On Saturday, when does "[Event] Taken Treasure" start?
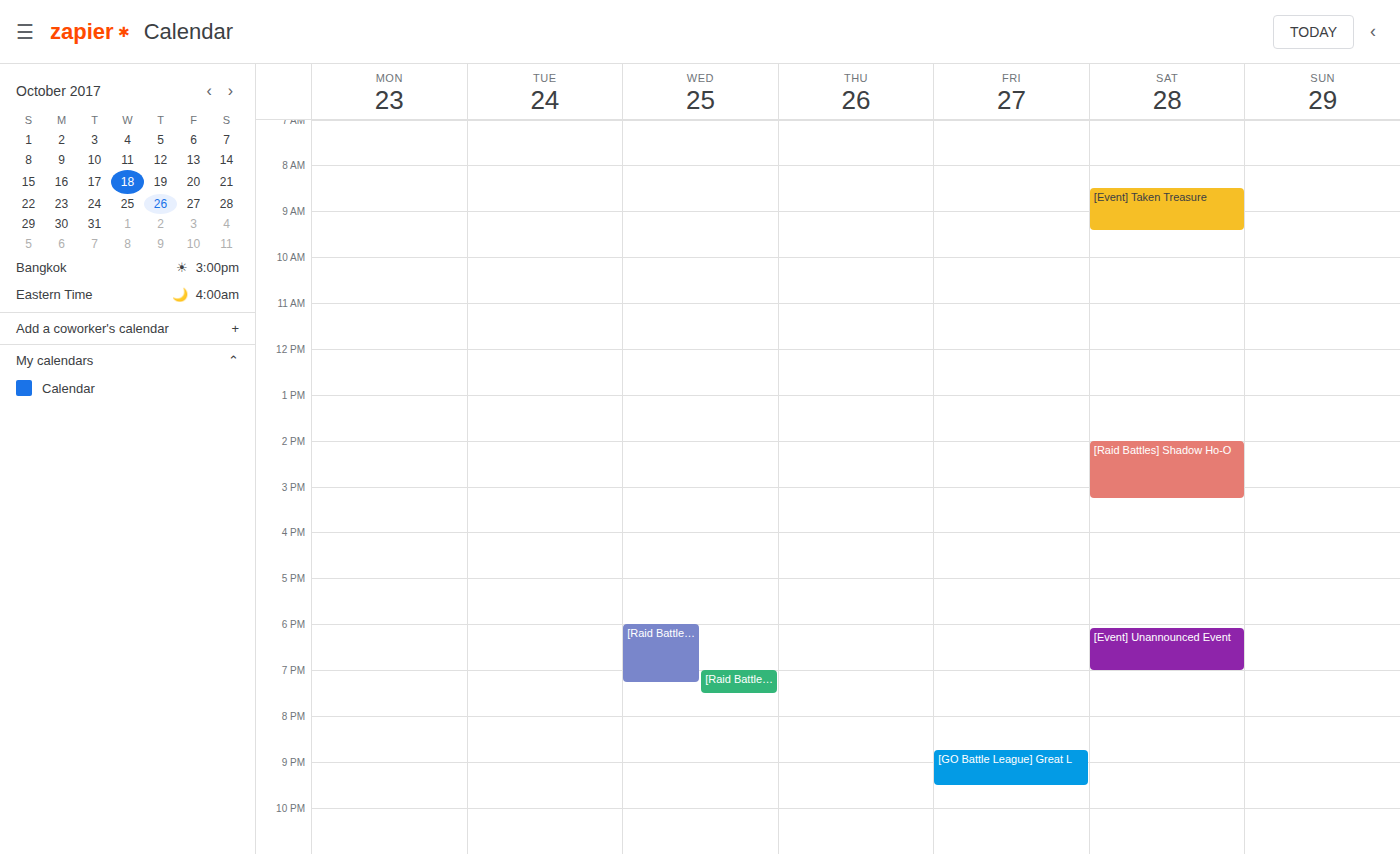
8:30 AM